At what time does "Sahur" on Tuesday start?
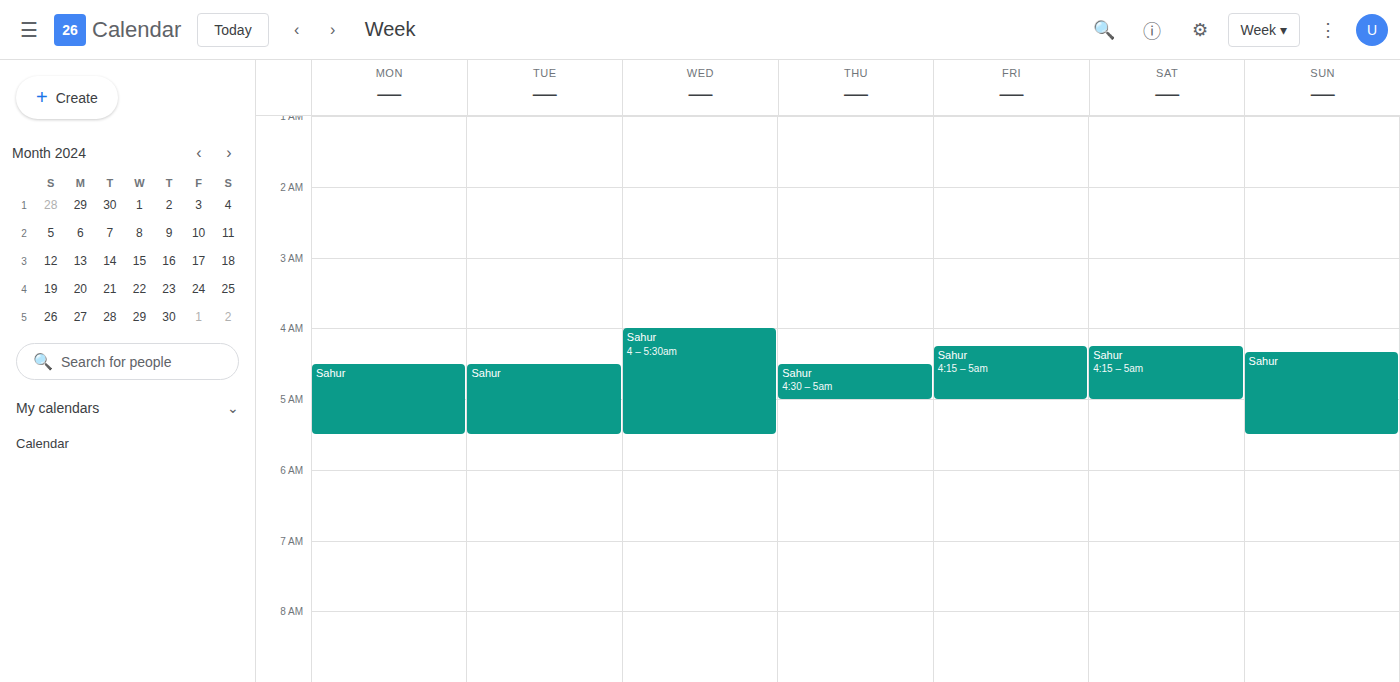
4:30 AM